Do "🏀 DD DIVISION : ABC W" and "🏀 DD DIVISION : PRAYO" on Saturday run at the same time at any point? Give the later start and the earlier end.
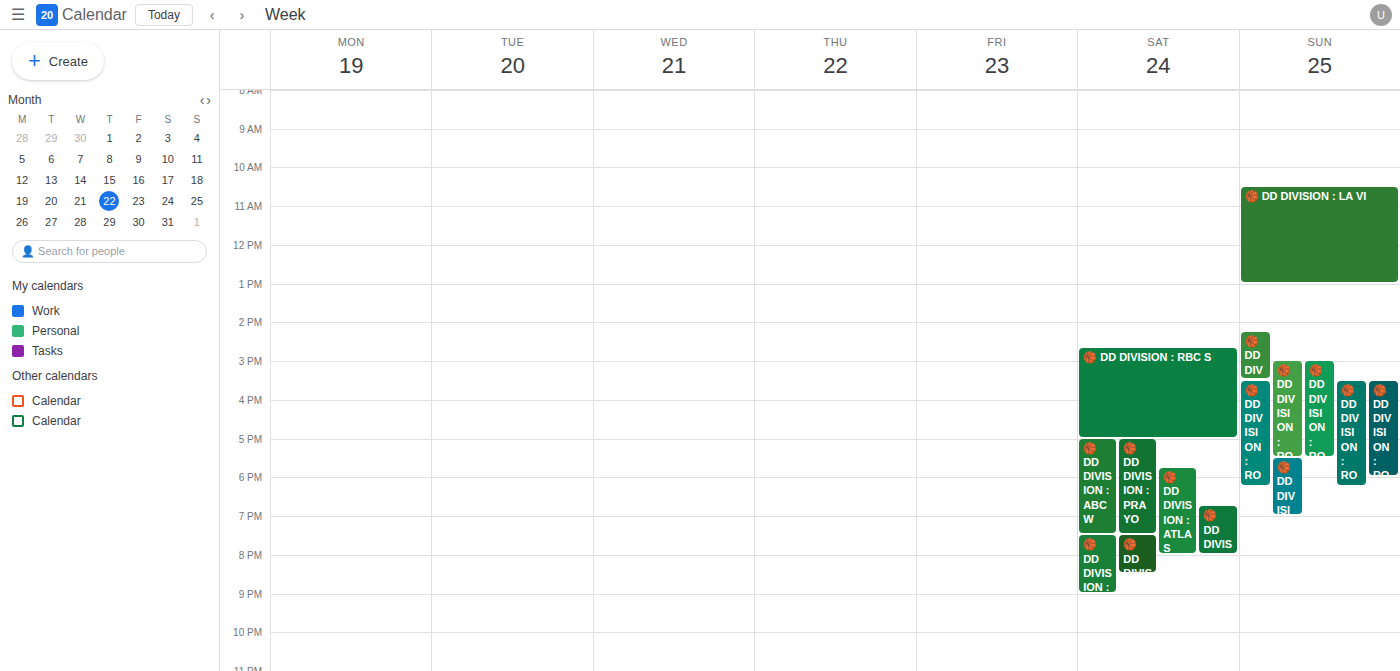
"🏀 DD DIVISION : ABC W" runs 17:00 to 19:30, inside "🏀 DD DIVISION : PRAYO" -- they overlap.